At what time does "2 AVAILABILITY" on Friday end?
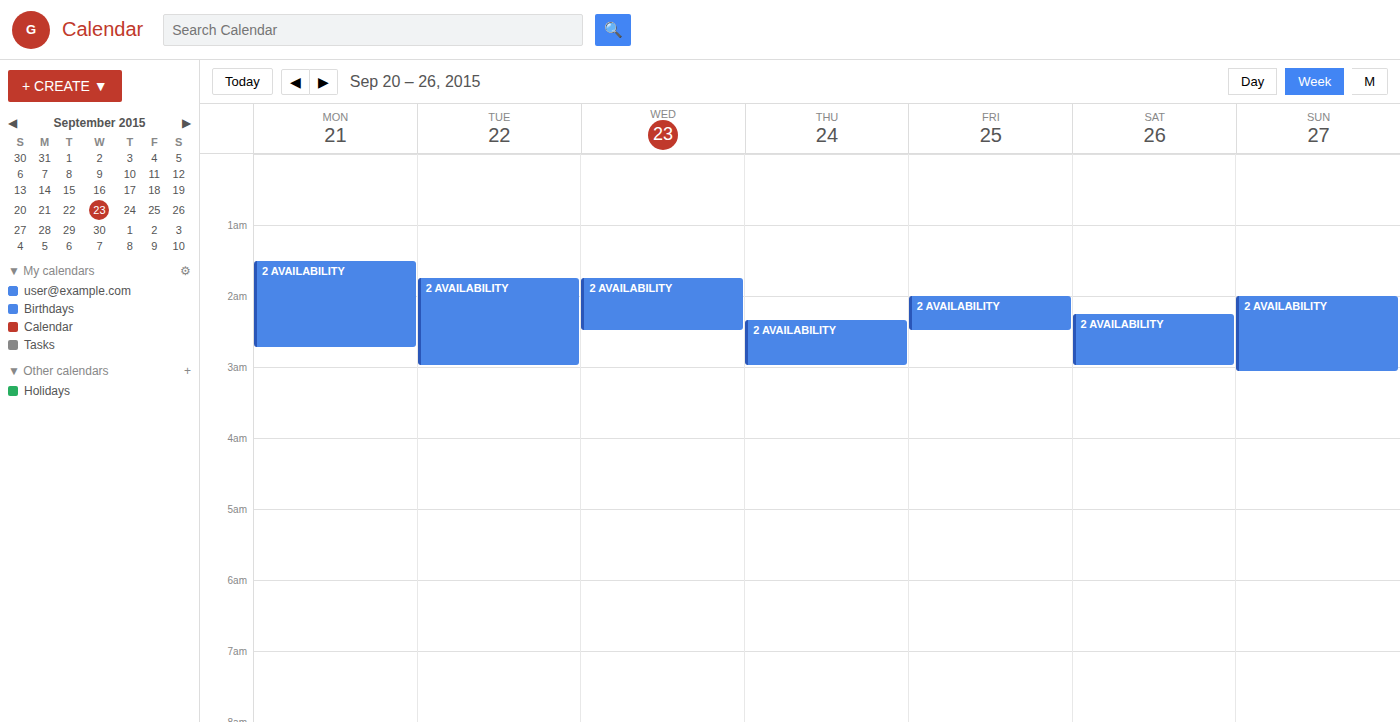
2:30 AM